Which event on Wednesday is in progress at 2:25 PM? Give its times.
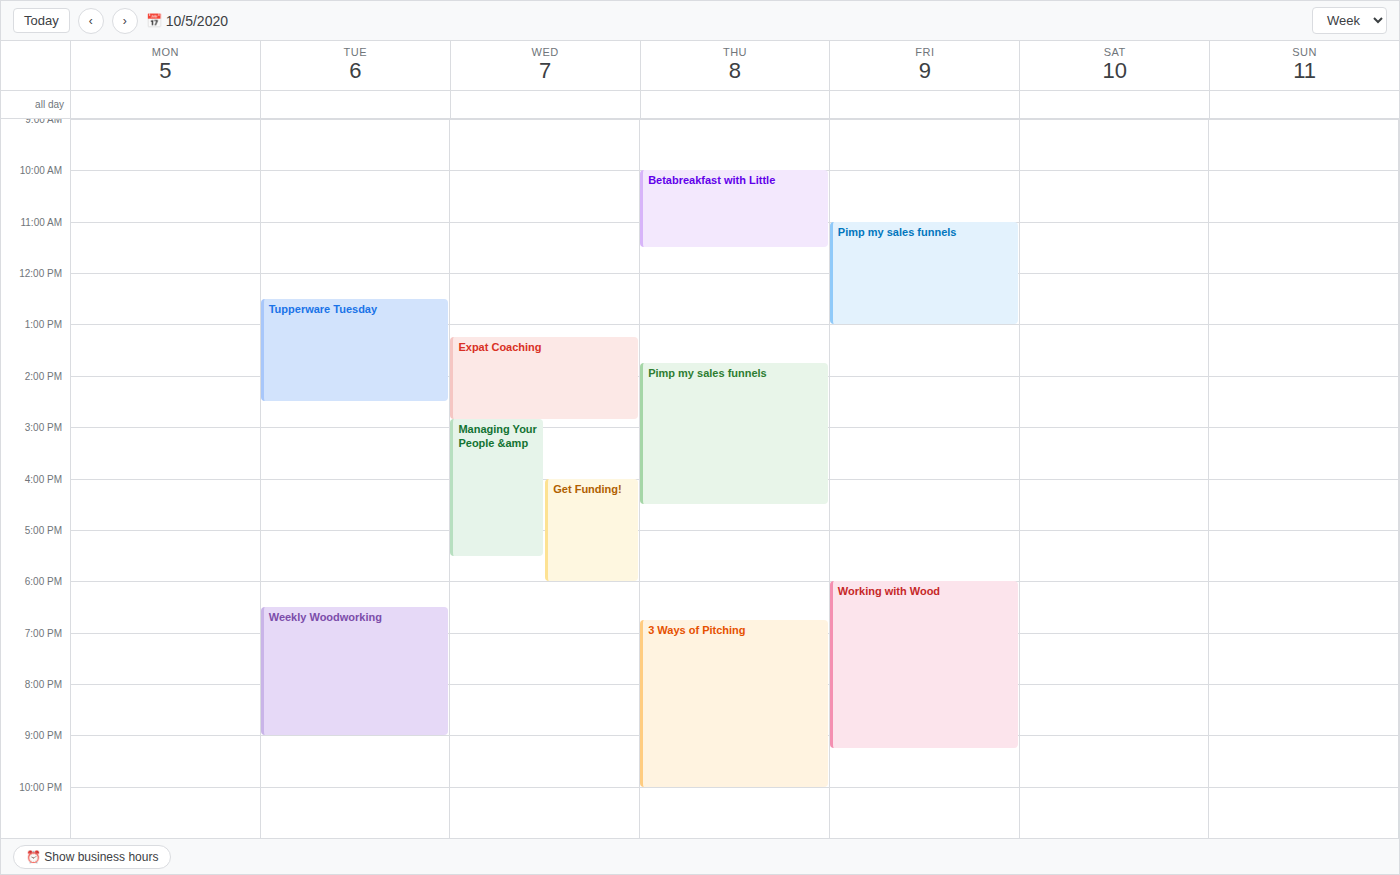
"Expat Coaching", 1:15 PM to 2:50 PM